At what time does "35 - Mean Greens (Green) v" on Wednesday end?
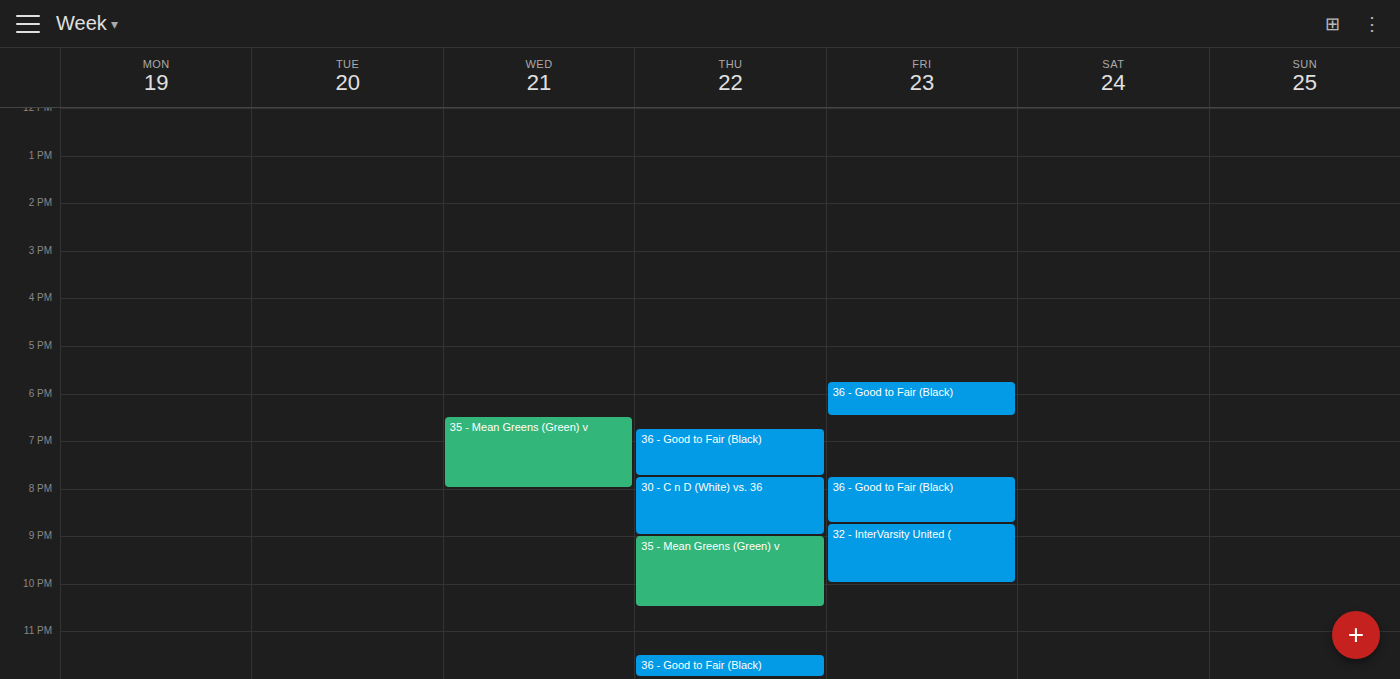
8:00 PM